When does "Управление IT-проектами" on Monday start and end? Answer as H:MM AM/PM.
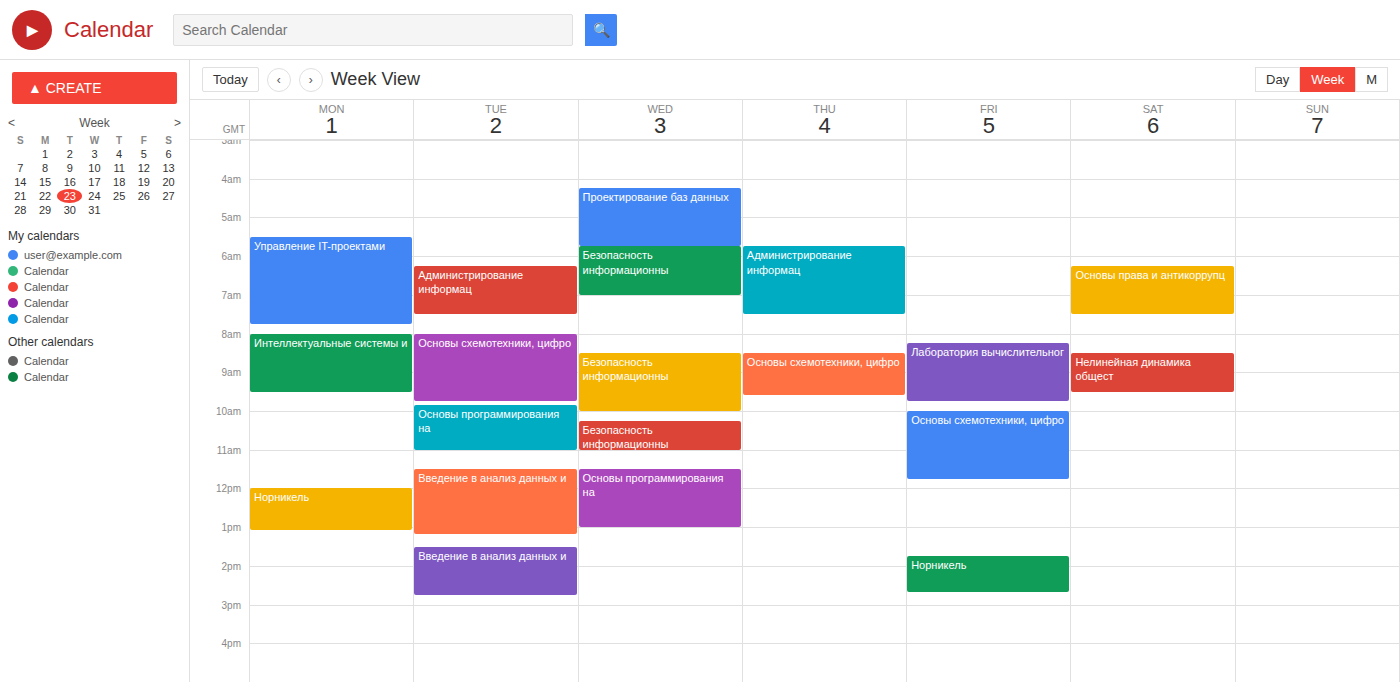
5:30 AM to 7:45 AM